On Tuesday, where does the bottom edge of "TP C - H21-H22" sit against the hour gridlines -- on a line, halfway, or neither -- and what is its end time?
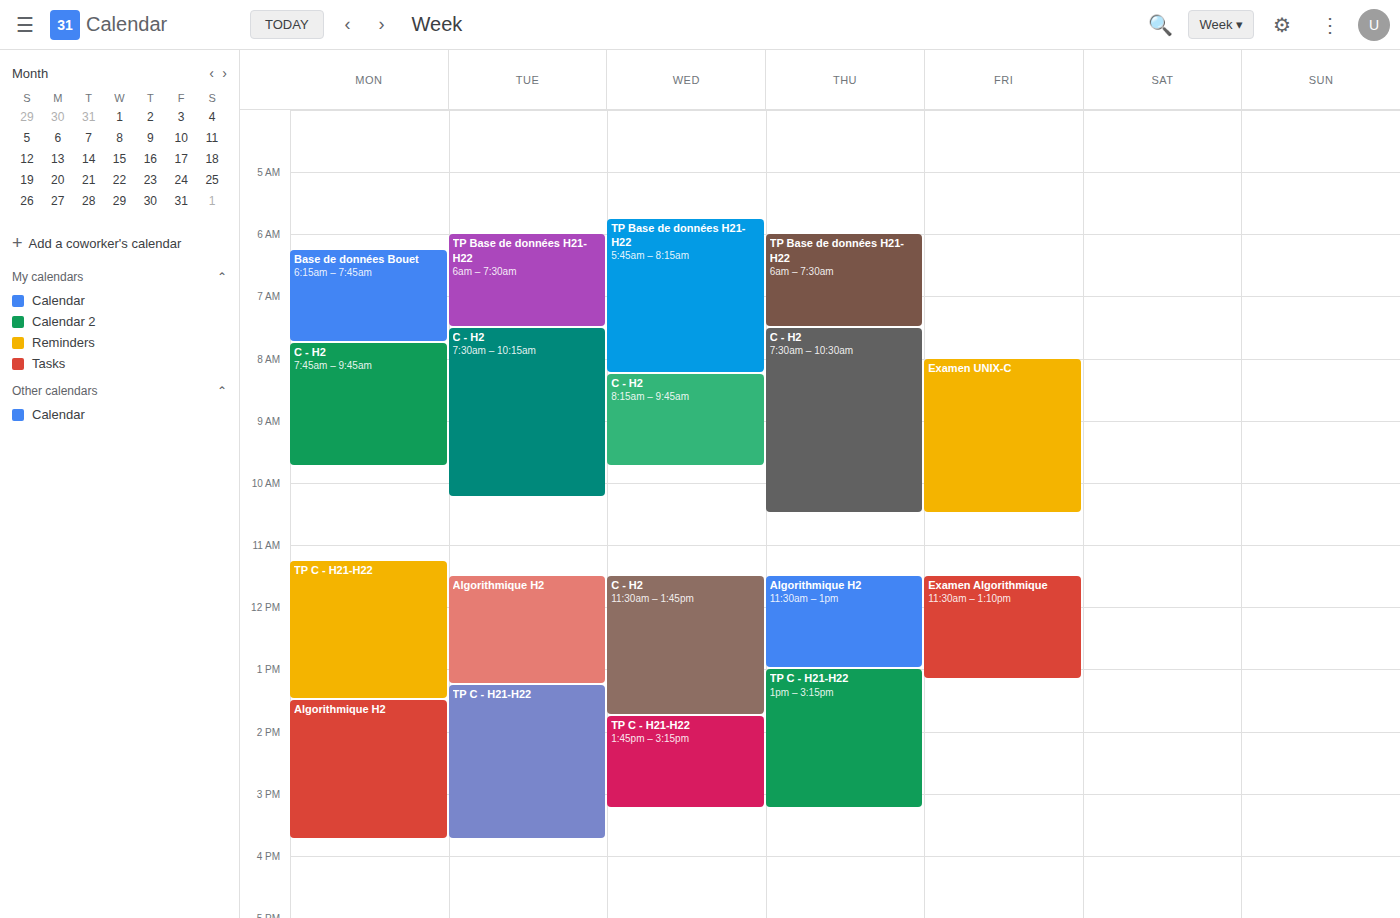
3:45 PM -- neither: three quarters of the way from the 3 PM line to the 4 PM line.